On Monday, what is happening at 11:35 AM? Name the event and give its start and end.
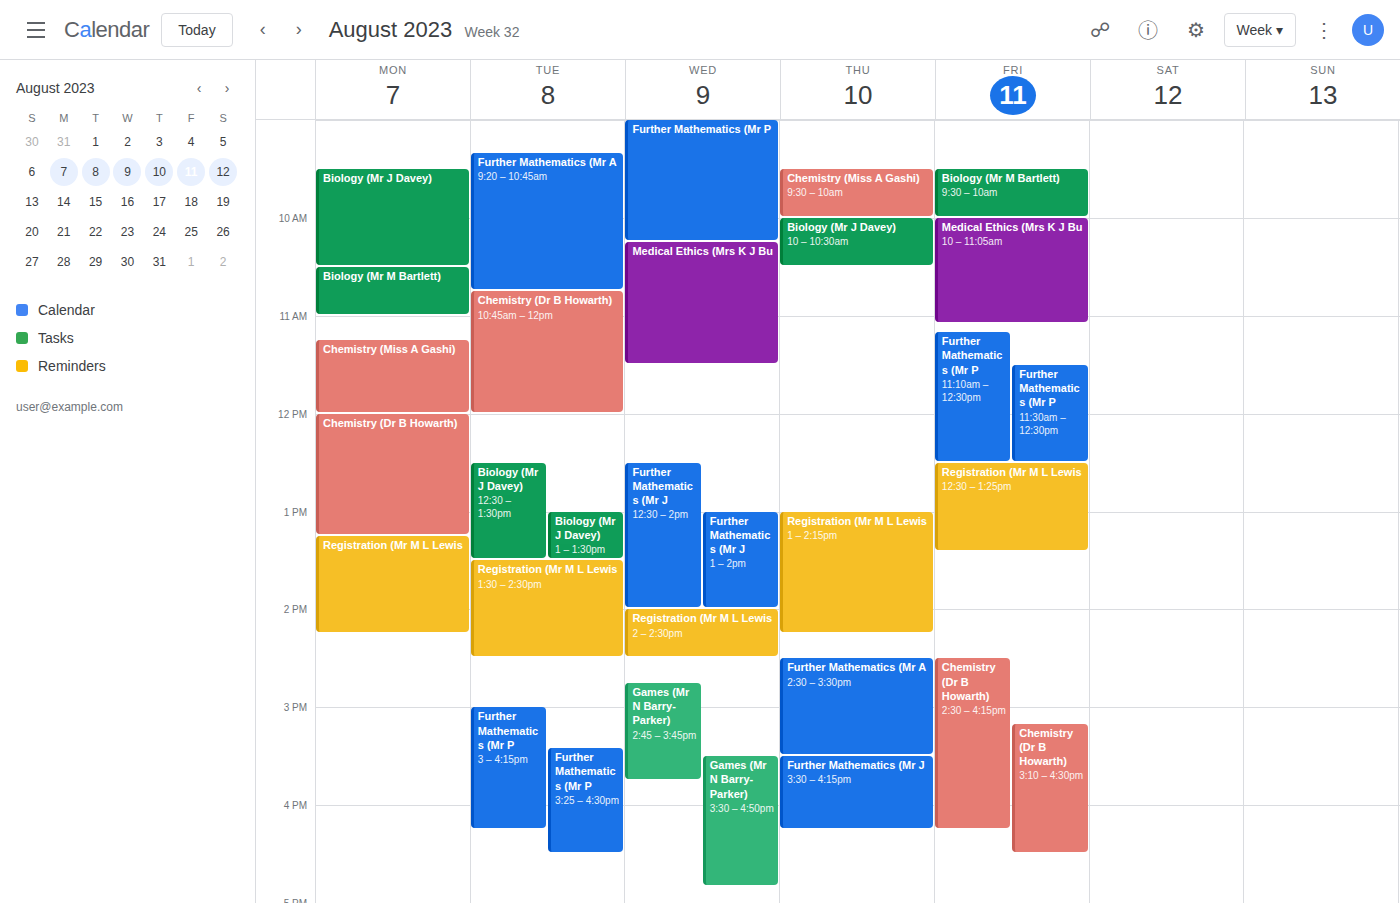
"Chemistry (Miss A Gashi)", 11:15 AM to 12:00 PM